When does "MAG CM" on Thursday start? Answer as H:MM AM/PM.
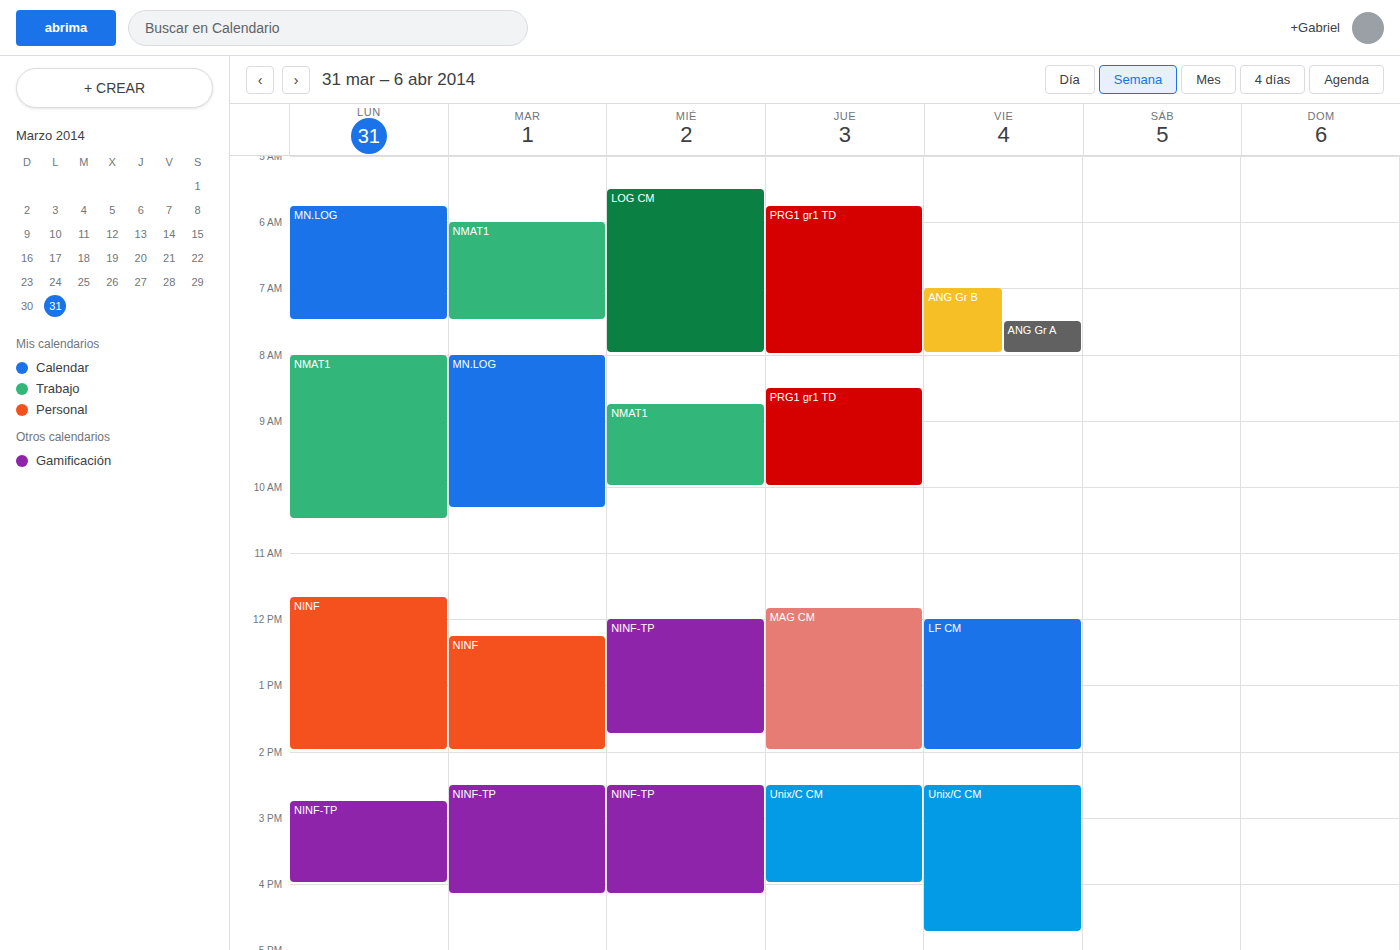
11:50 AM